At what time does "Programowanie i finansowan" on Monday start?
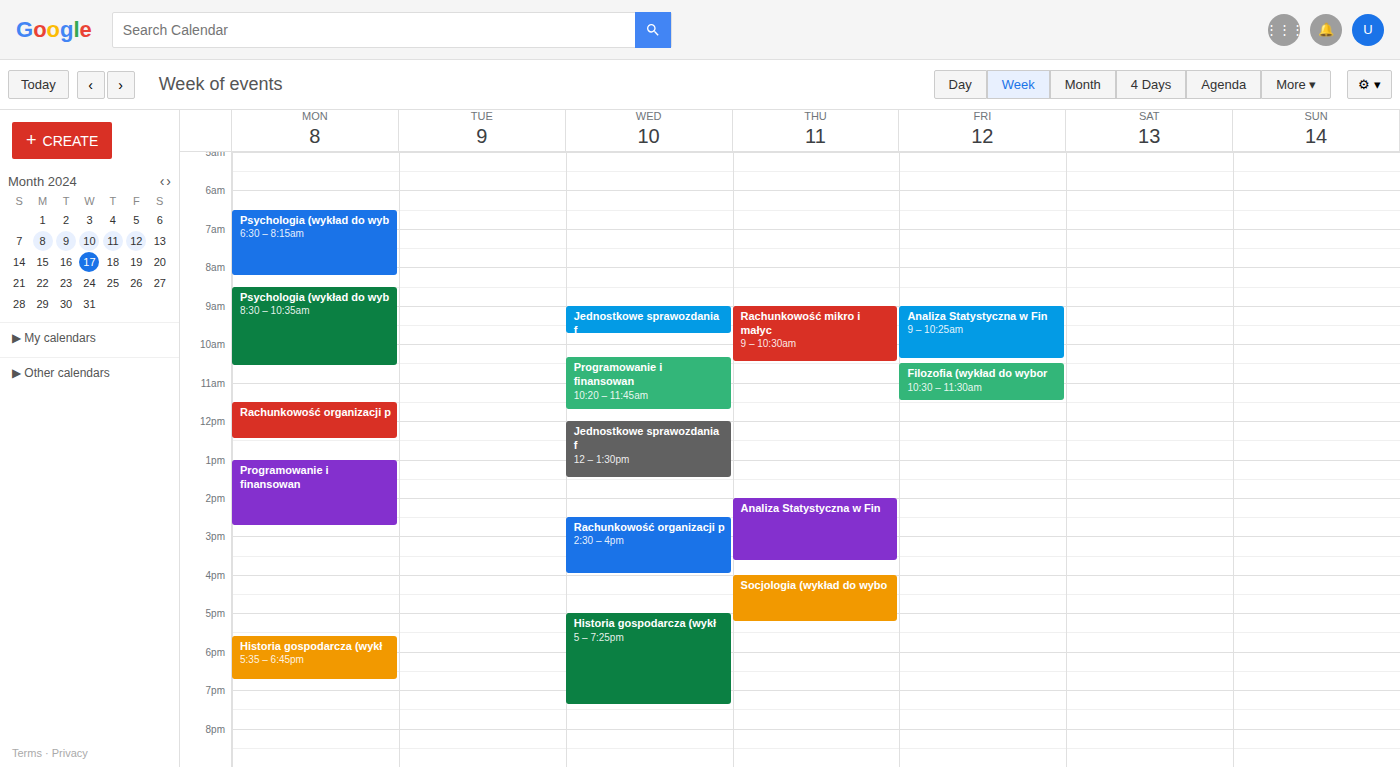
13:00